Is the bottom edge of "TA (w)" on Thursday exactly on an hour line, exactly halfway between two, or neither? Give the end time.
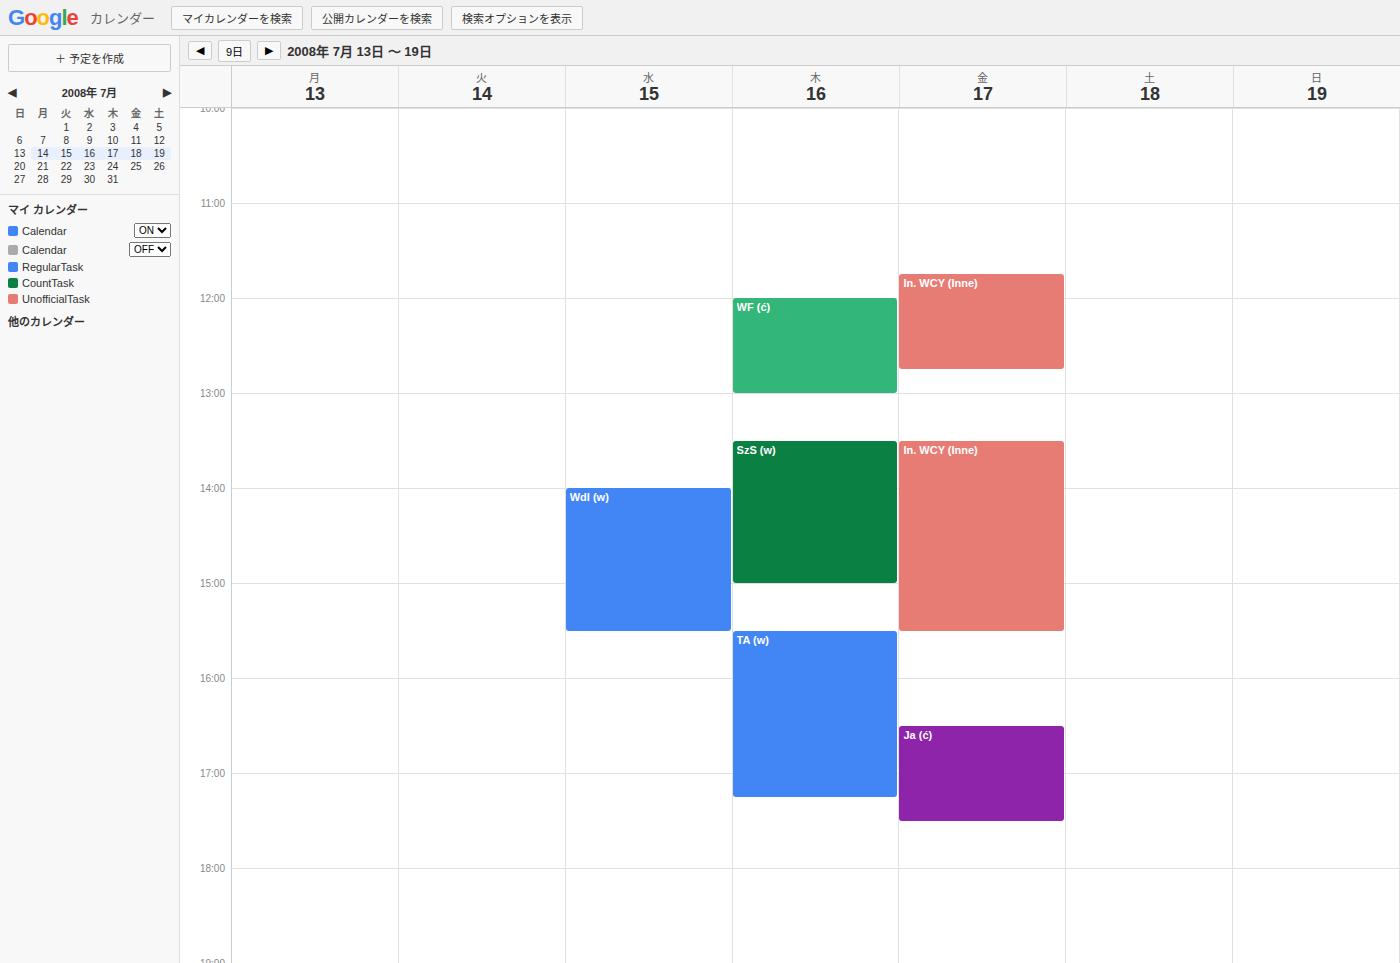
5:15 PM -- neither: a quarter of the way from the 5 PM line to the 6 PM line.